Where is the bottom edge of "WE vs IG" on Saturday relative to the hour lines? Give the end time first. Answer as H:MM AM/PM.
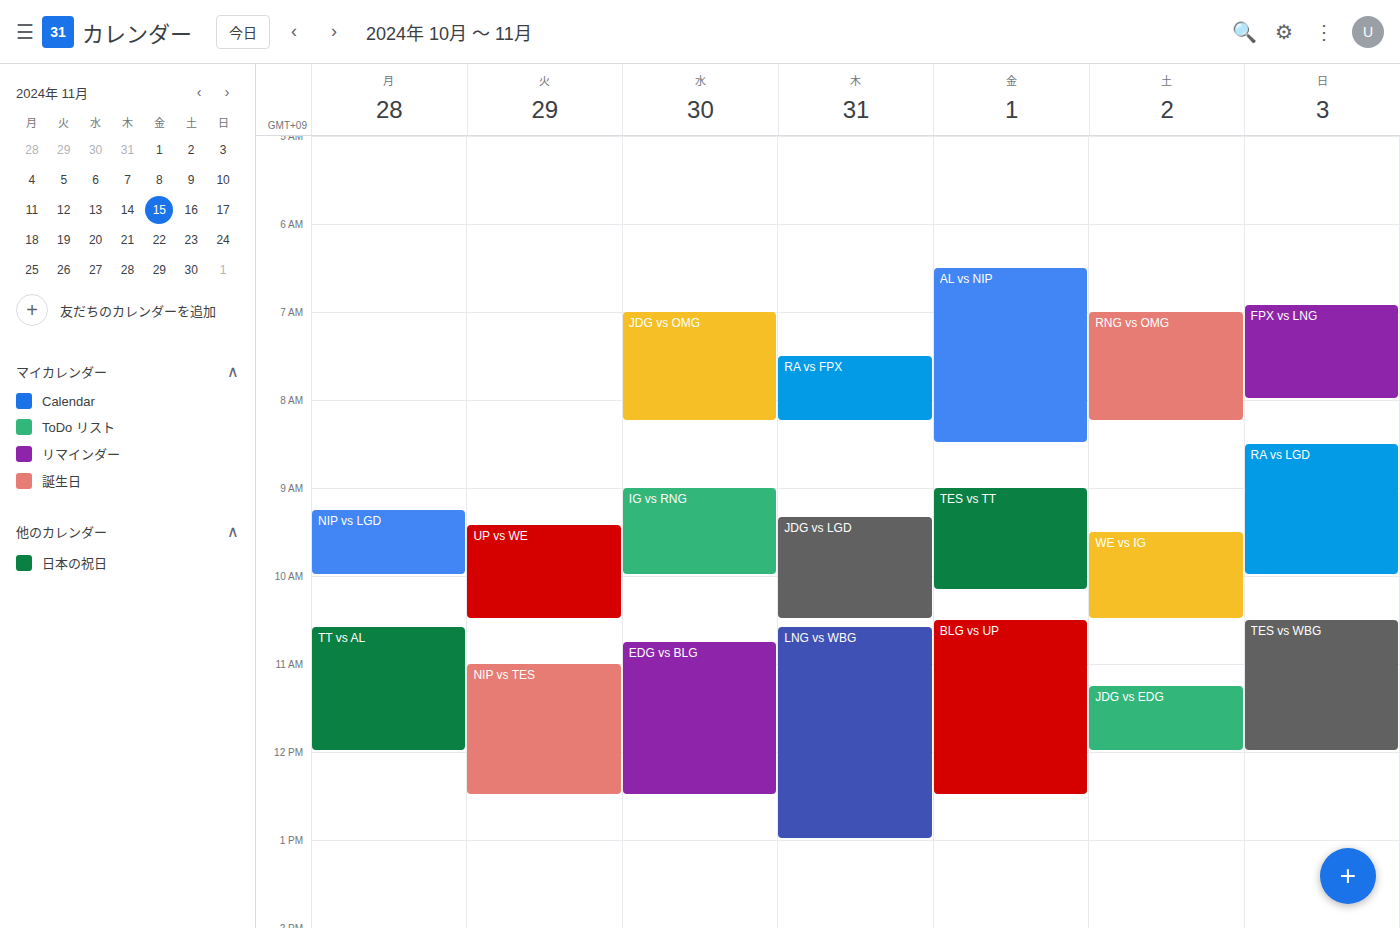
10:30 AM -- halfway between the 10 AM and 11 AM lines.